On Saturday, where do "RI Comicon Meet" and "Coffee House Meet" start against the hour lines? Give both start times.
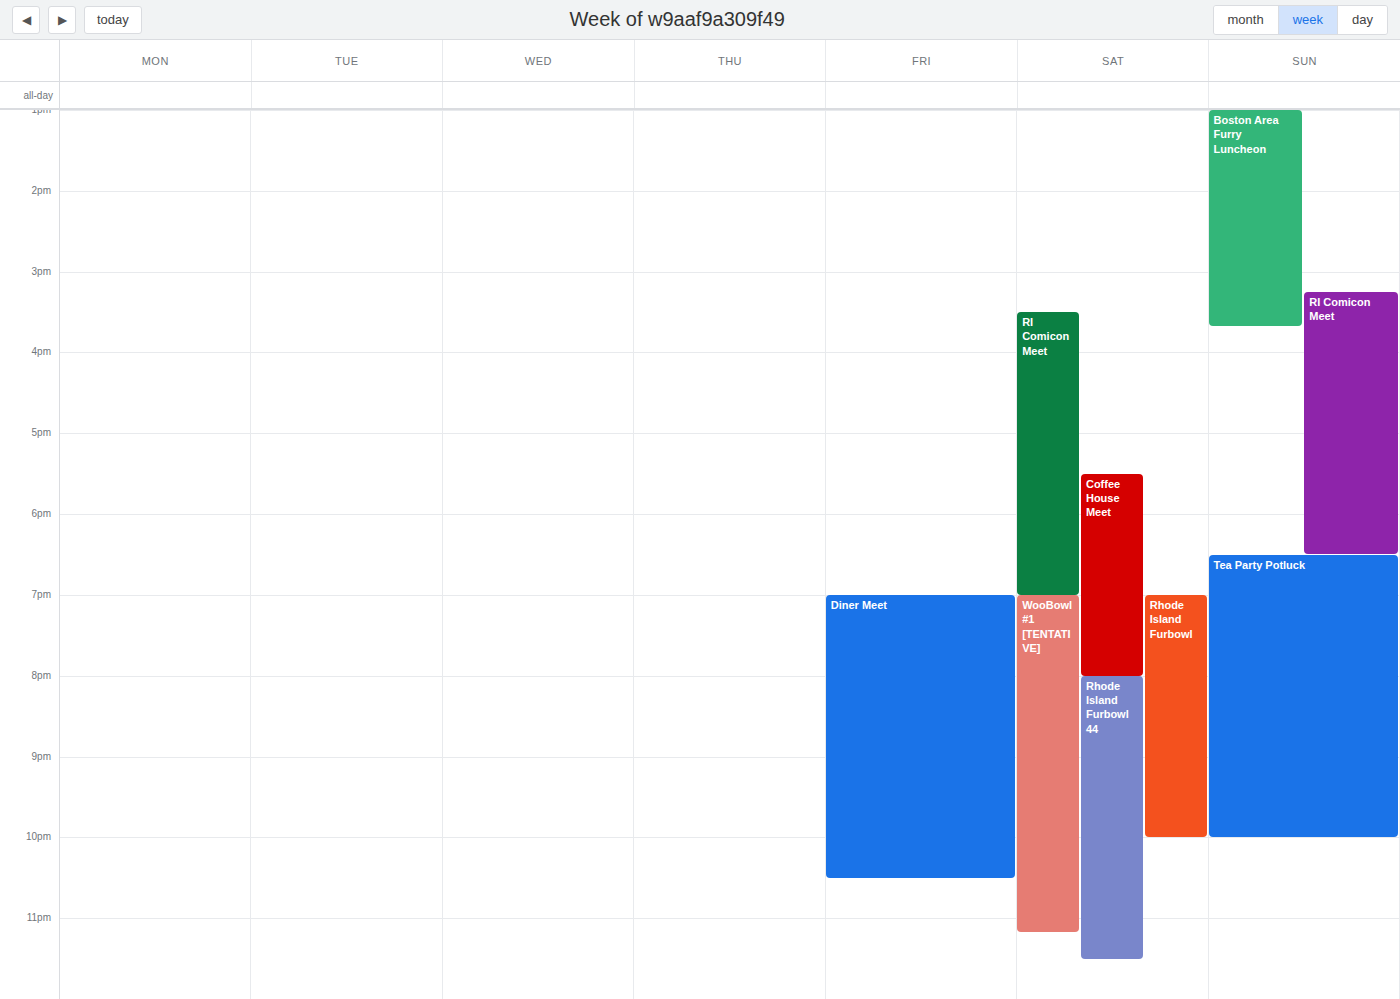
"RI Comicon Meet": 3:30 PM, halfway between the 3 PM and 4 PM lines. "Coffee House Meet": 5:30 PM, halfway between the 5 PM and 6 PM lines.